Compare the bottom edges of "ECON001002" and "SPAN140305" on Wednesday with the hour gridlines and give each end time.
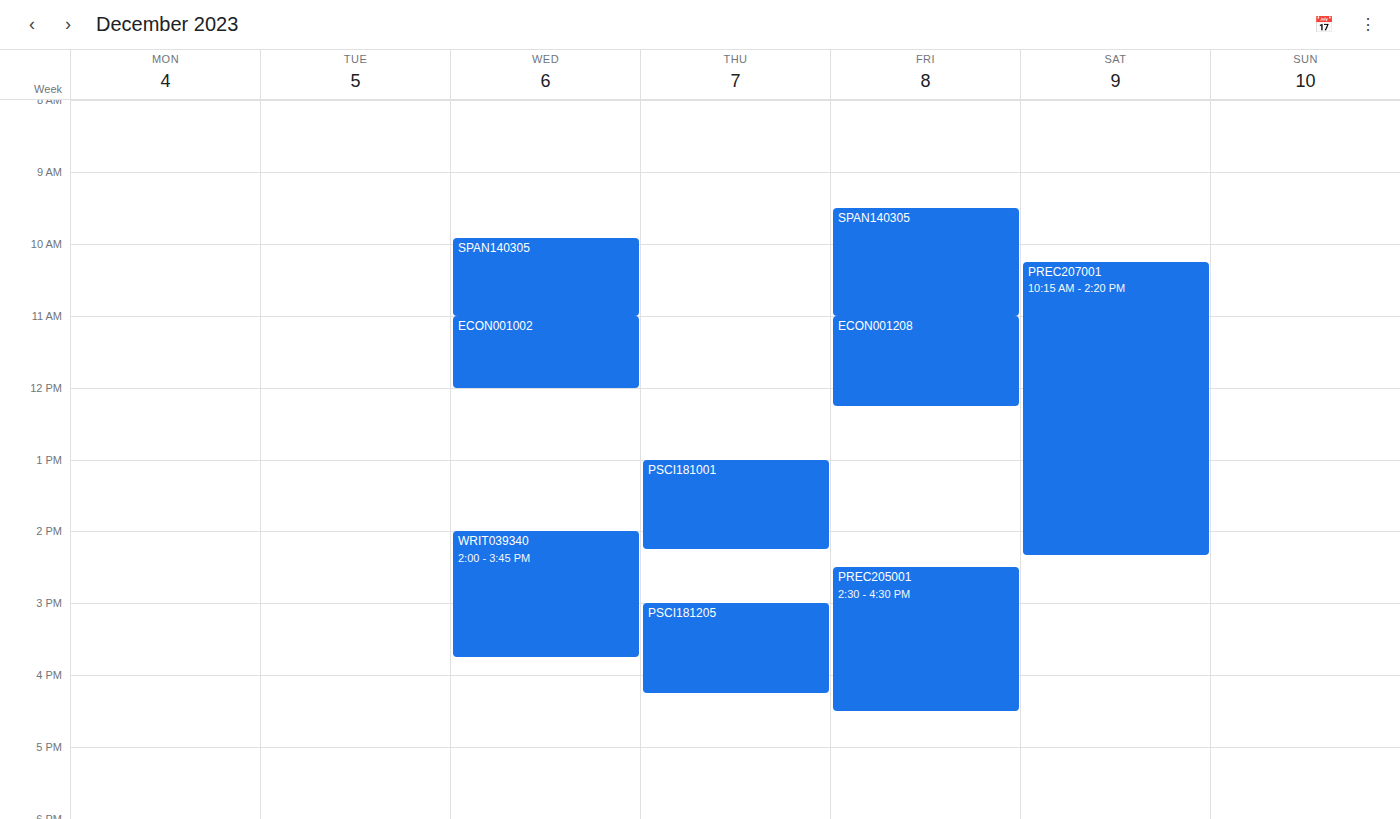
"ECON001002": 12:00 PM, exactly on the 12 PM line. "SPAN140305": 11:00 AM, exactly on the 11 AM line.